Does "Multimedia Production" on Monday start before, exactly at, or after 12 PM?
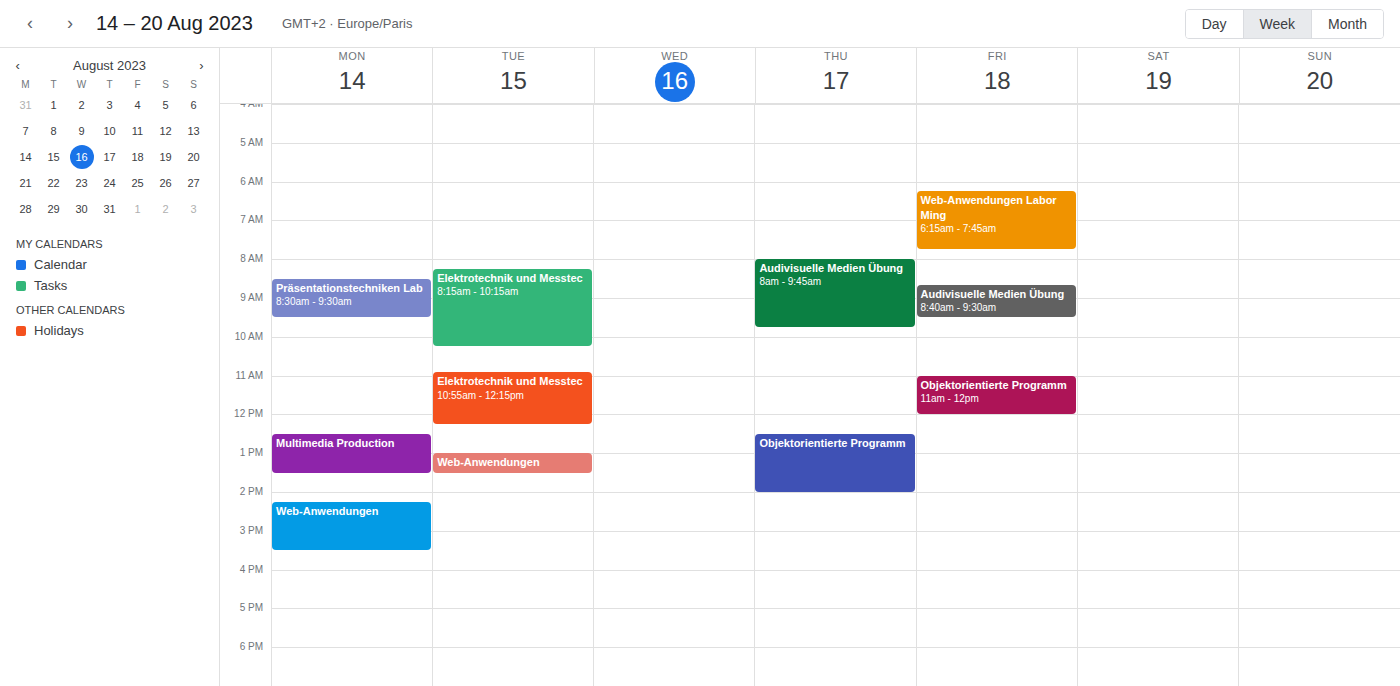
12:30 PM -- after 12 PM, 30 minutes below the 12 PM line.